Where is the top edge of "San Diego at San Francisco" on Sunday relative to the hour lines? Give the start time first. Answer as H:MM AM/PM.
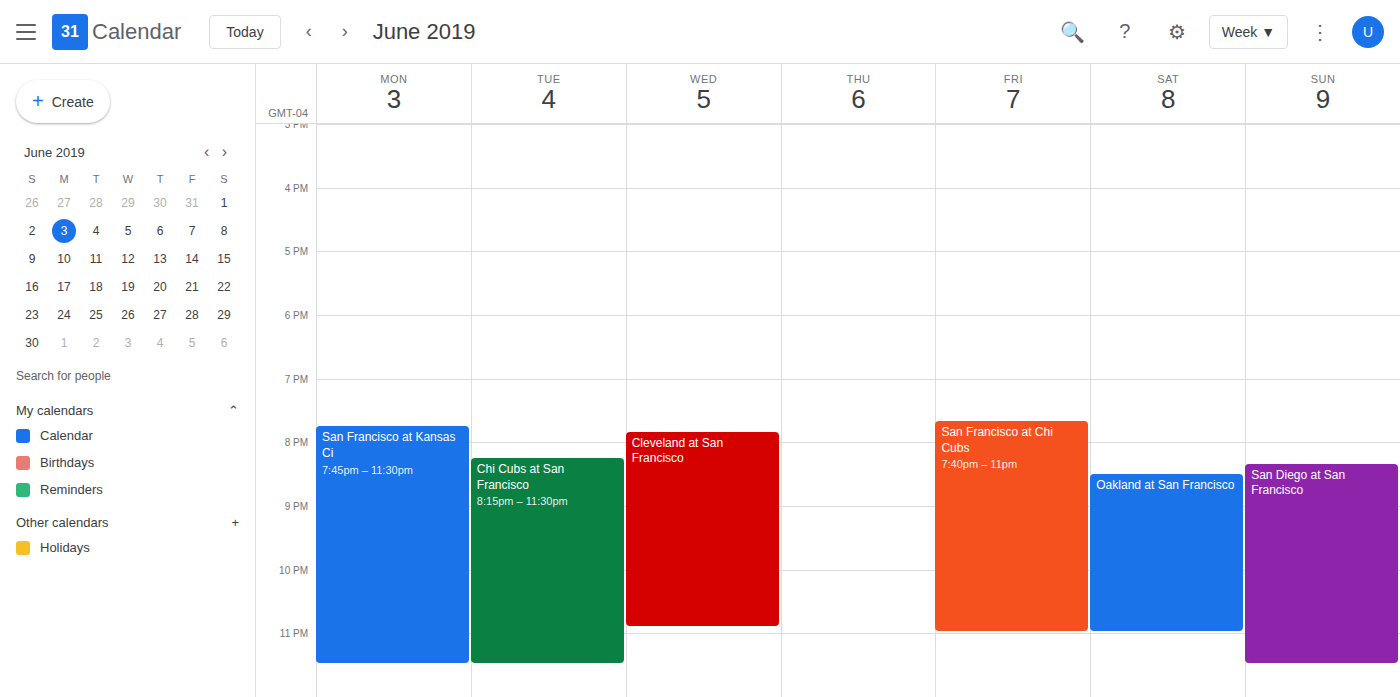
8:20 PM -- neither: 20 minutes below the 8 PM line and 40 minutes above the 9 PM line.